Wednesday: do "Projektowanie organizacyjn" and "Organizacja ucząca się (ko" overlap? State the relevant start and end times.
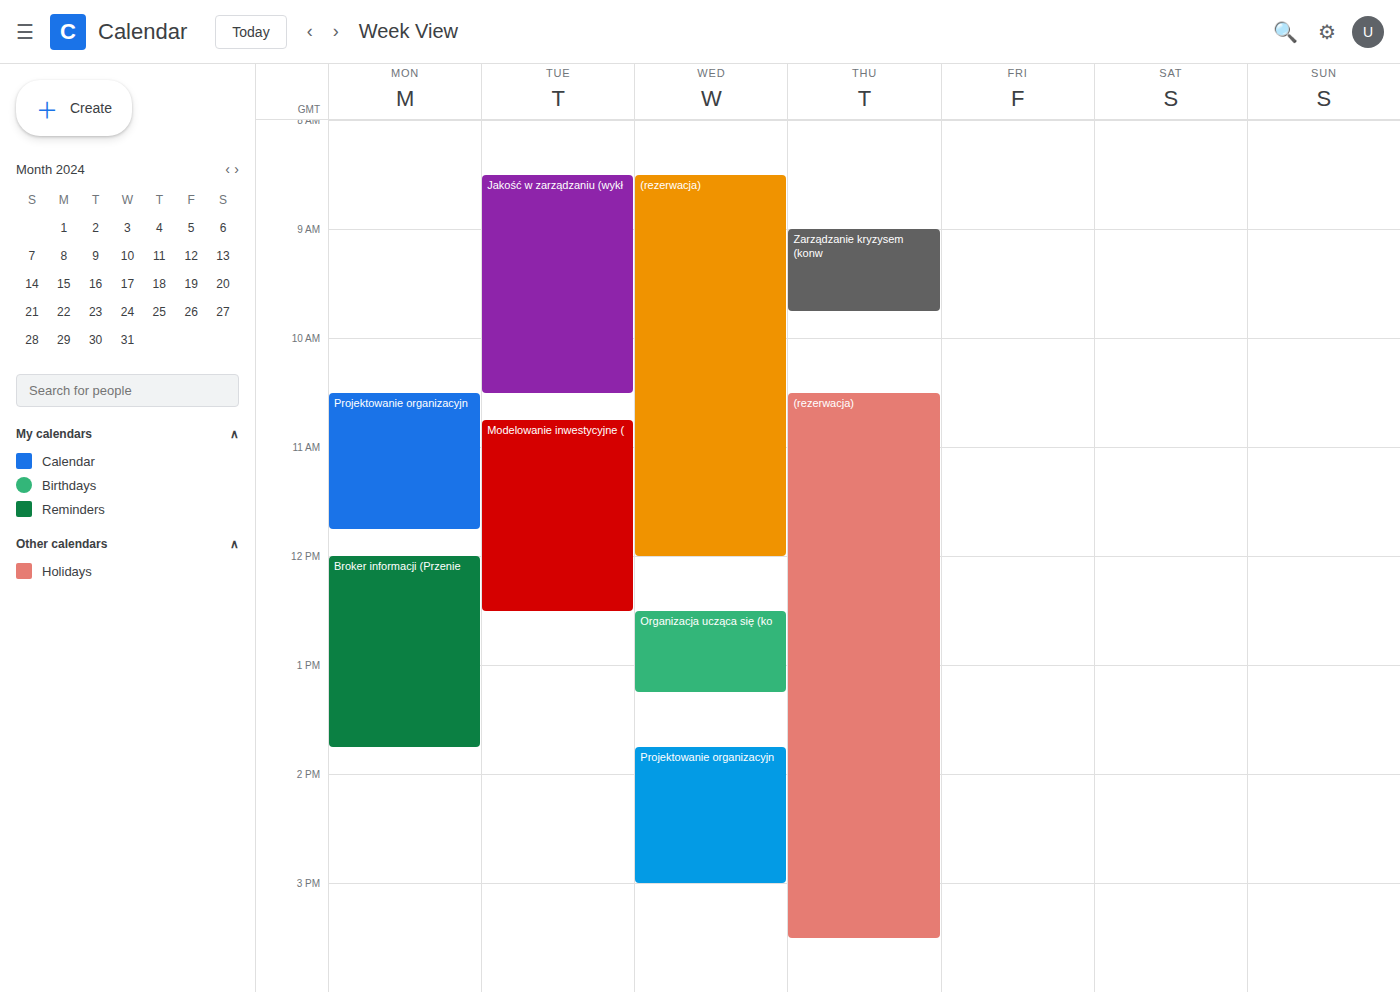
"Organizacja ucząca się (ko" ends at 1:15 PM and "Projektowanie organizacyjn" starts at 1:45 PM -- no overlap.